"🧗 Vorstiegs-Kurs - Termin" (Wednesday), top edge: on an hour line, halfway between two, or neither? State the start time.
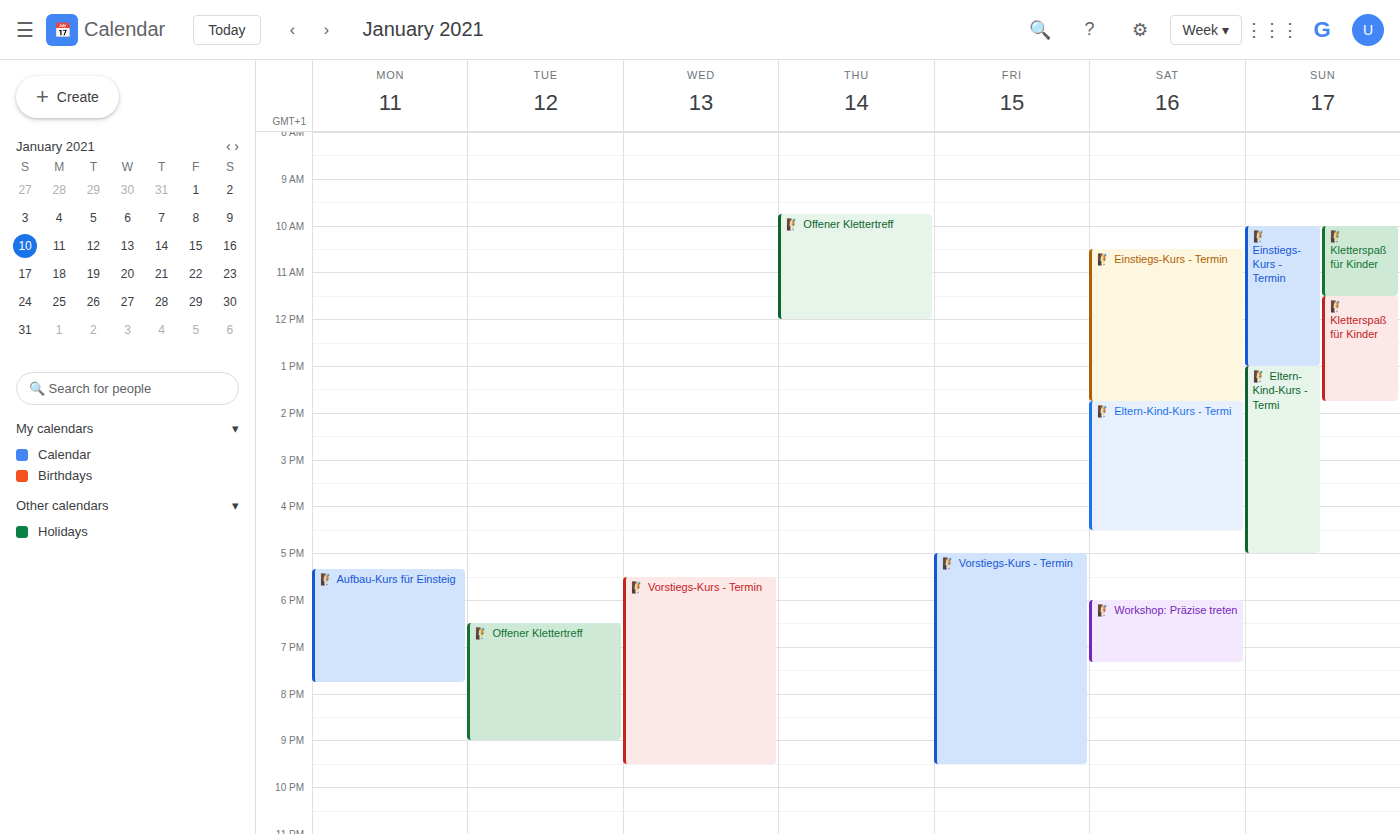
5:30 PM -- halfway between the 5 PM and 6 PM lines.